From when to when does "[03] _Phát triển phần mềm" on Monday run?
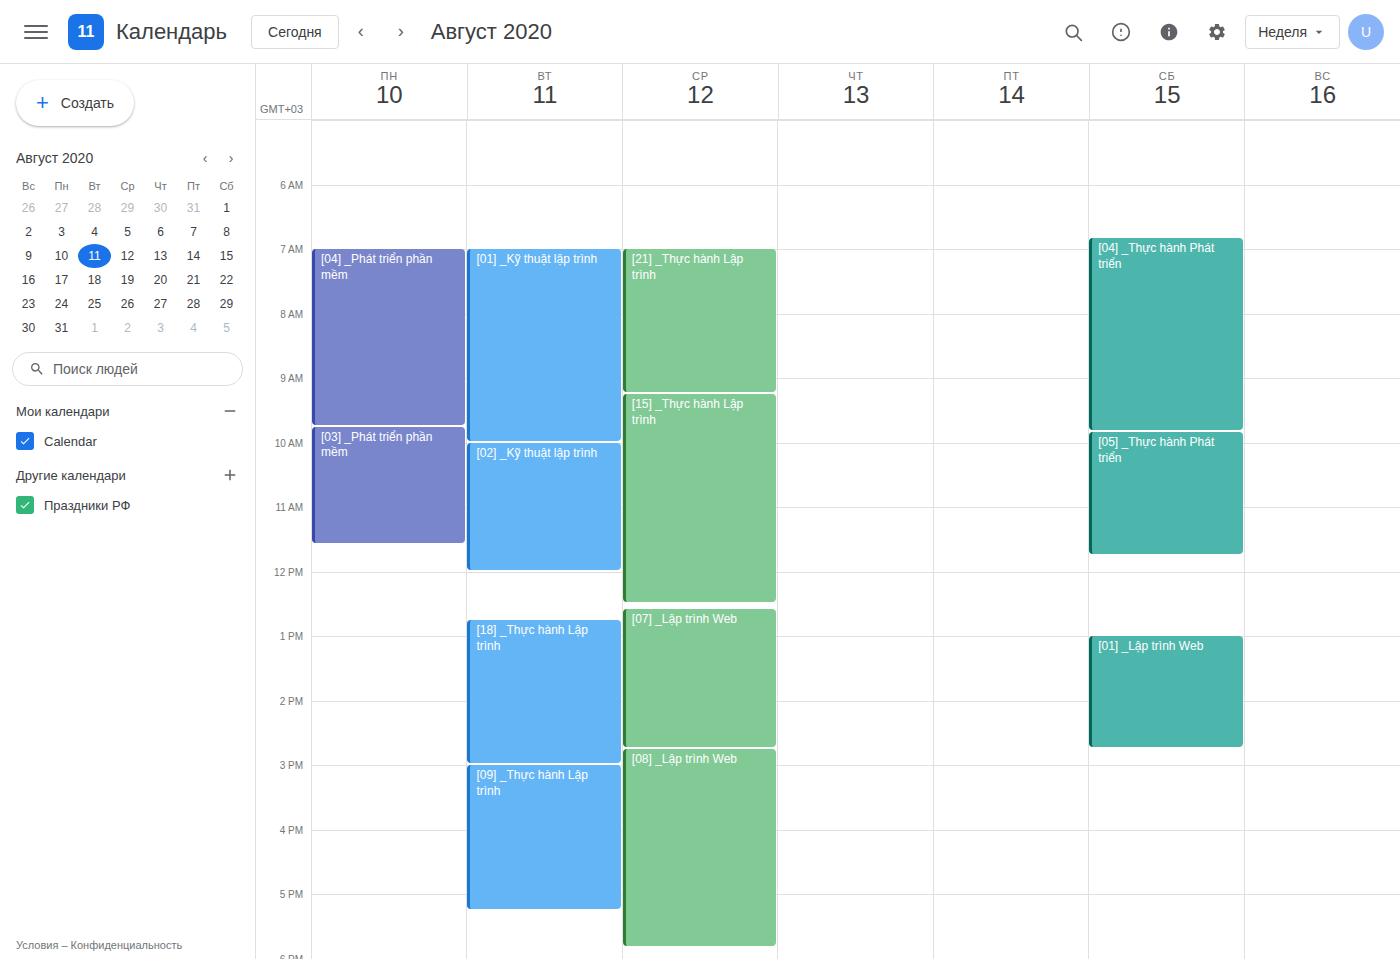
9:45 AM to 11:35 AM